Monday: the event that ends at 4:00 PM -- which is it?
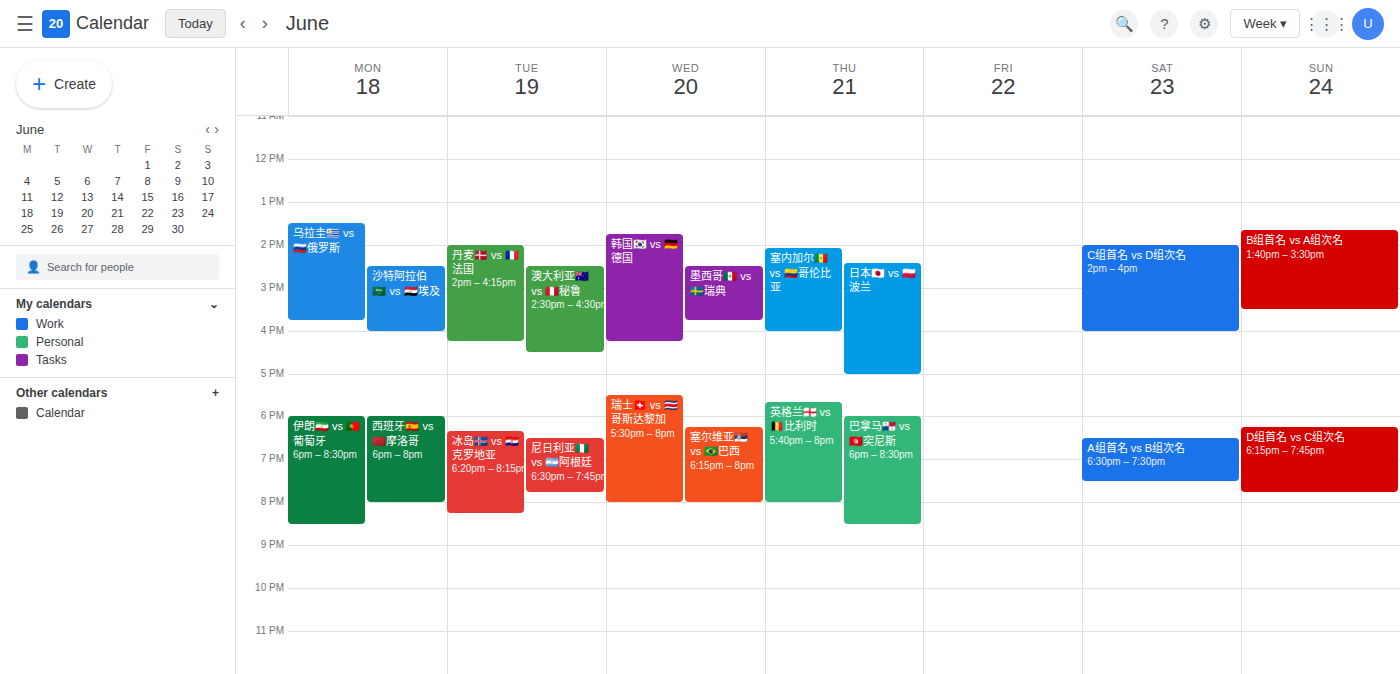
"沙特阿拉伯🇸🇦 vs 🇪🇬埃及"